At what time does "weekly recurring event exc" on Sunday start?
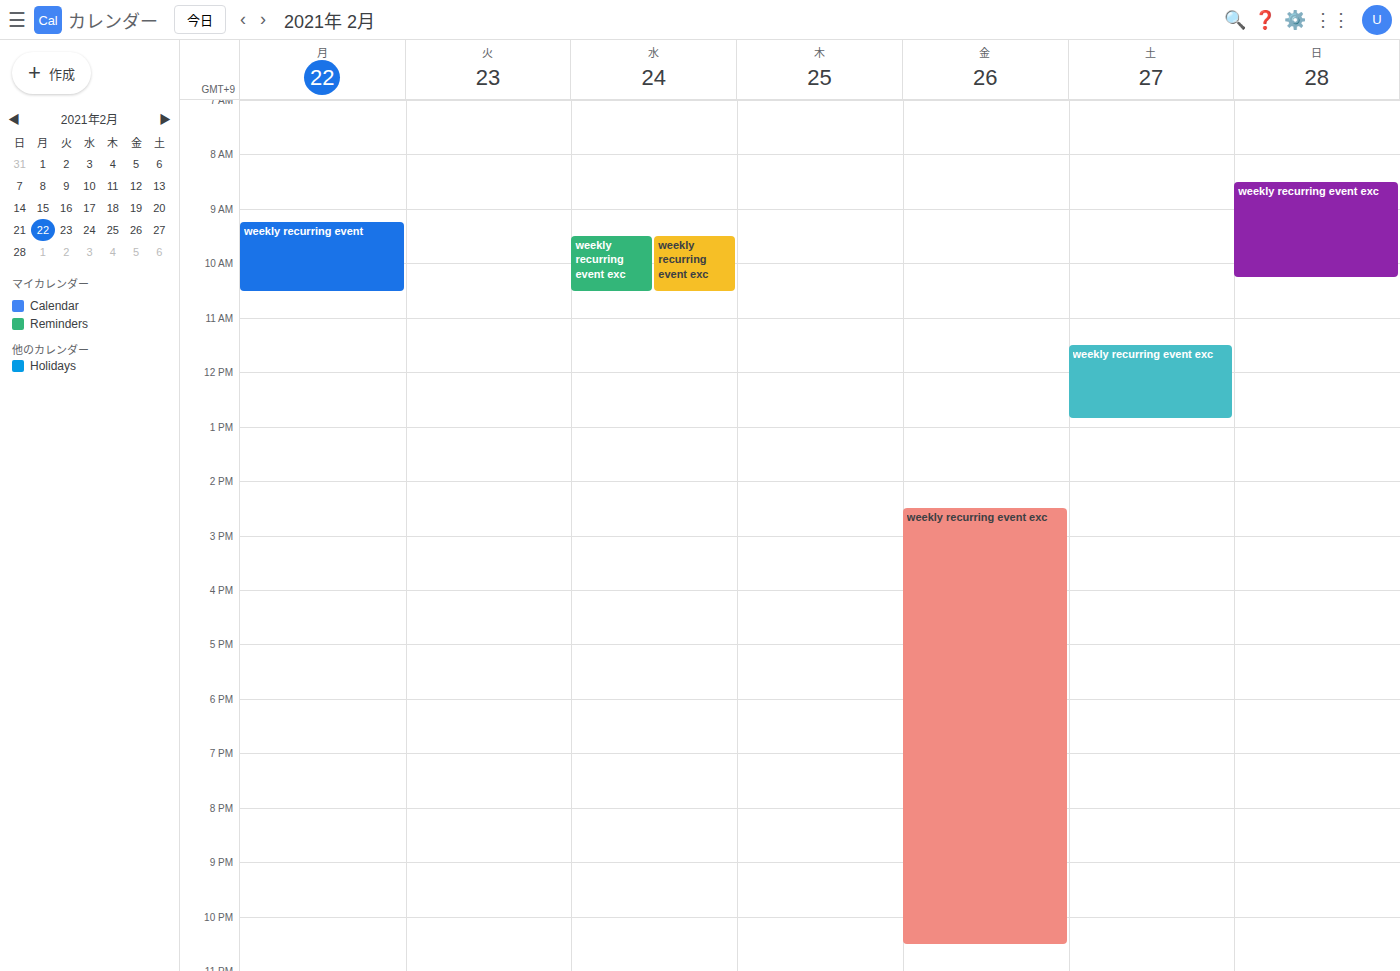
8:30 AM